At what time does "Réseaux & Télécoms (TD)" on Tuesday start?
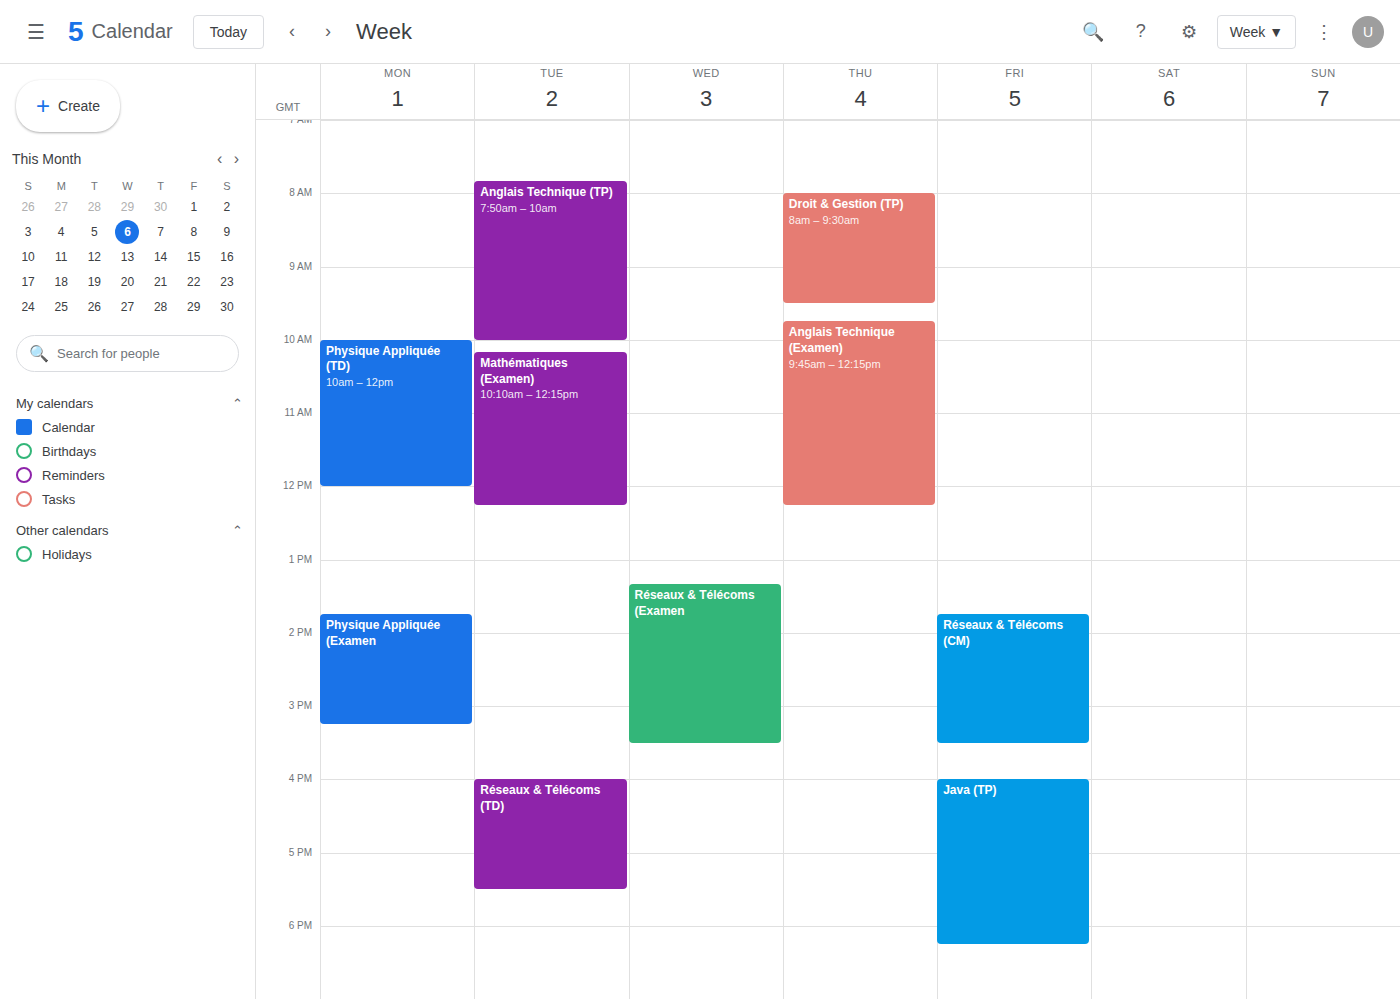
4:00 PM